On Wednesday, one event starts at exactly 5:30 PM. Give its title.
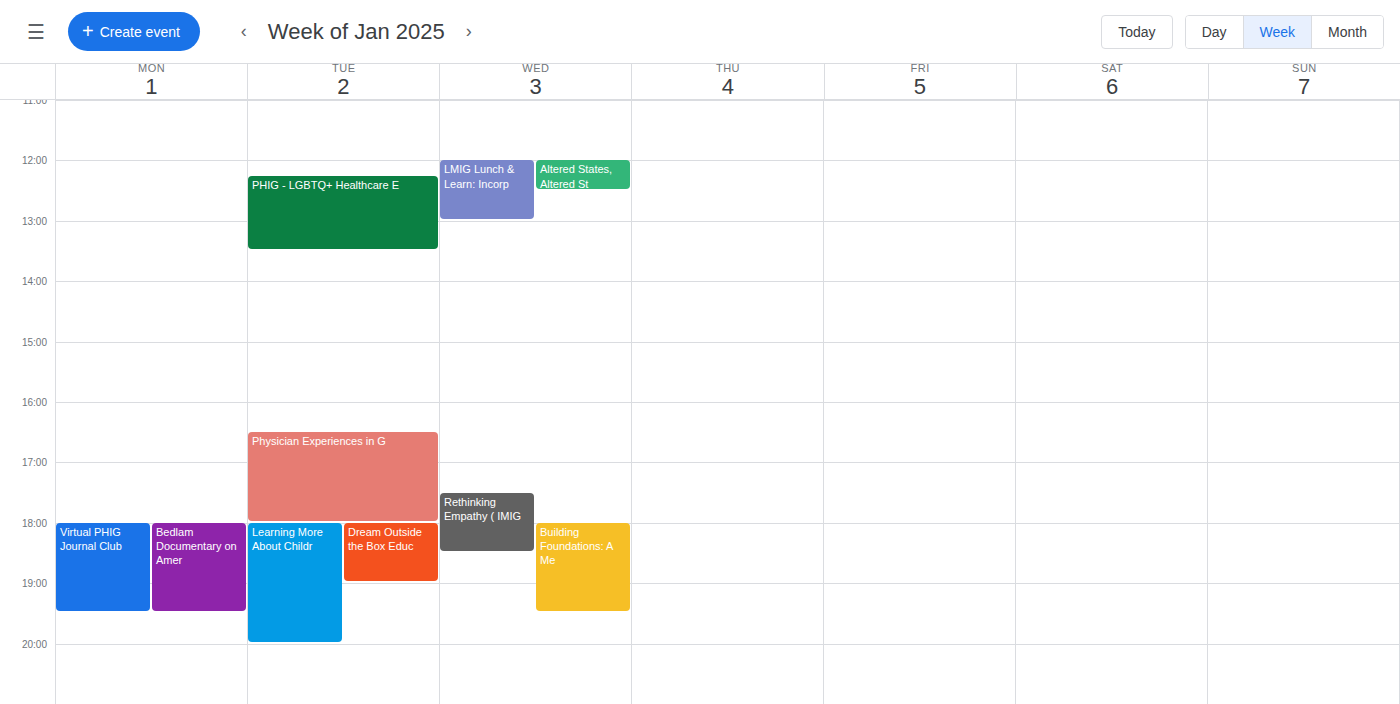
"Rethinking Empathy ( IMIG"